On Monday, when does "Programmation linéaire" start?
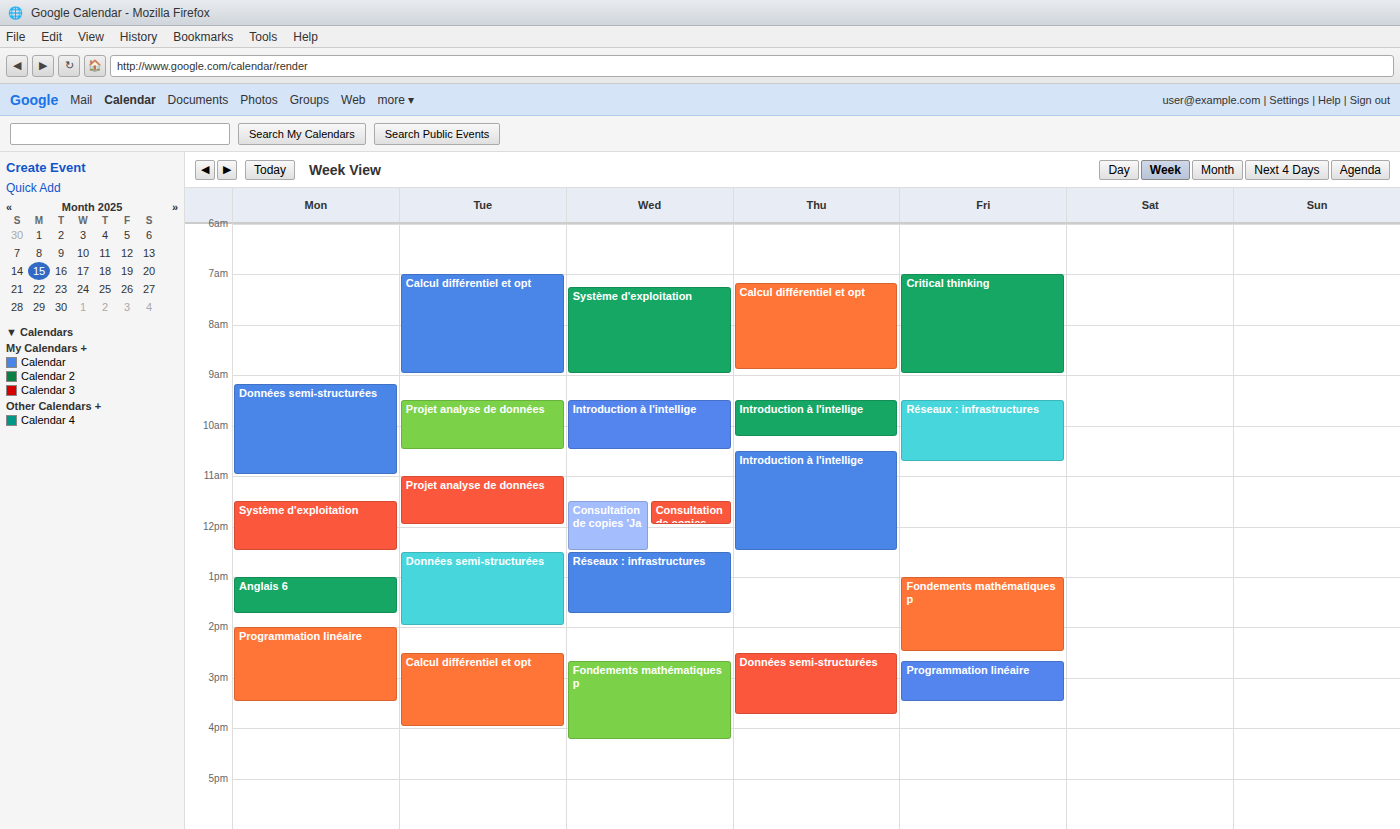
2:00 PM